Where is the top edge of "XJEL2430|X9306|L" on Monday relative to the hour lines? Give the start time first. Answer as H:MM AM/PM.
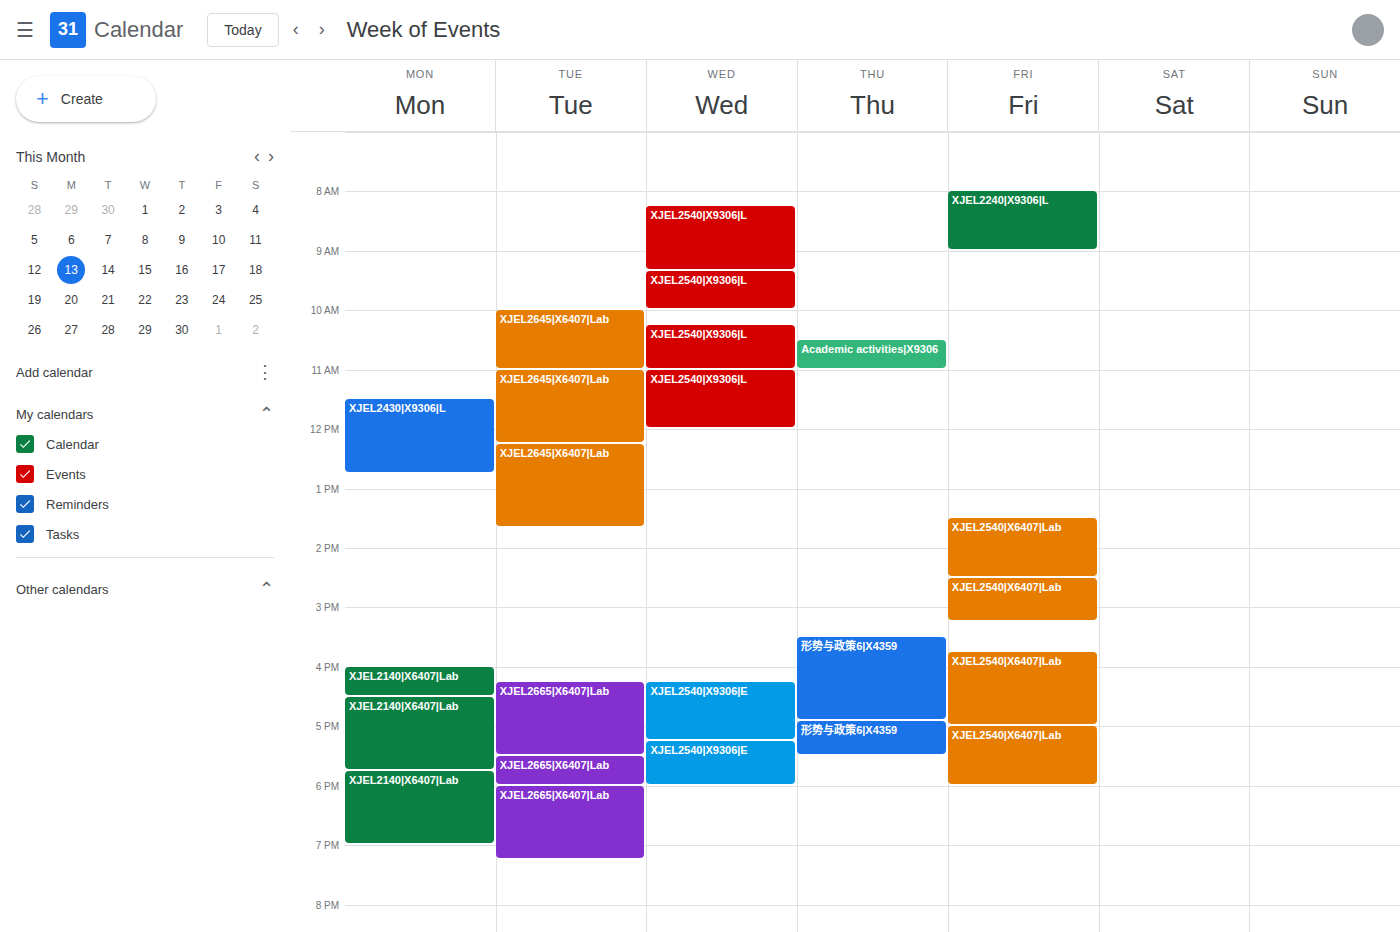
11:30 AM -- halfway between the 11 AM and 12 PM lines.